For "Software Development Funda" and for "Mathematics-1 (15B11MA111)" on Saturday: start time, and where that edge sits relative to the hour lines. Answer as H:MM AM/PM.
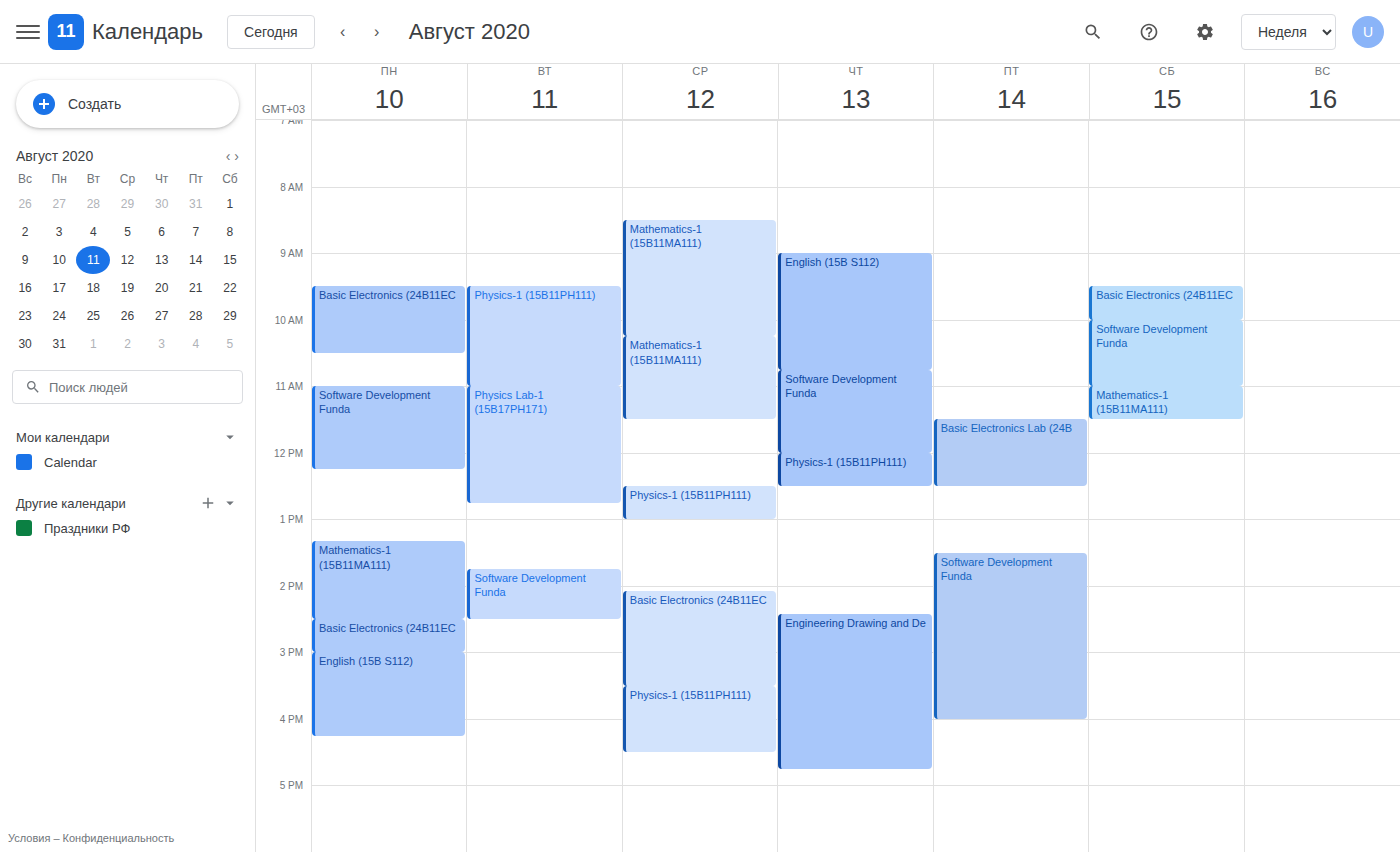
"Software Development Funda": 10:00 AM, exactly on the 10 AM line. "Mathematics-1 (15B11MA111)": 11:00 AM, exactly on the 11 AM line.